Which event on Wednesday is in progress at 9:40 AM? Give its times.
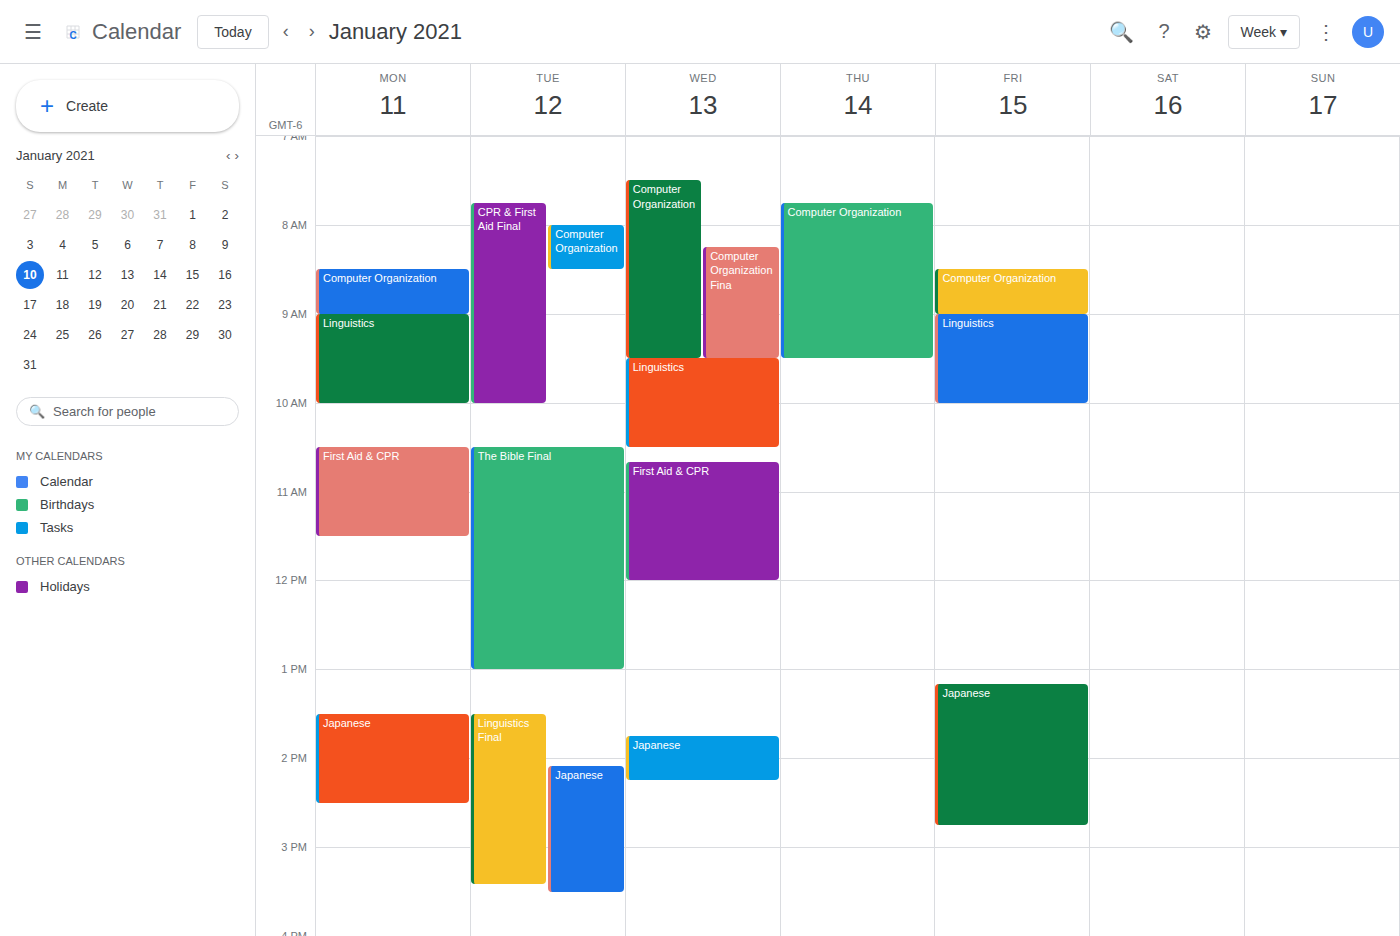
"Linguistics", 9:30 AM to 10:30 AM